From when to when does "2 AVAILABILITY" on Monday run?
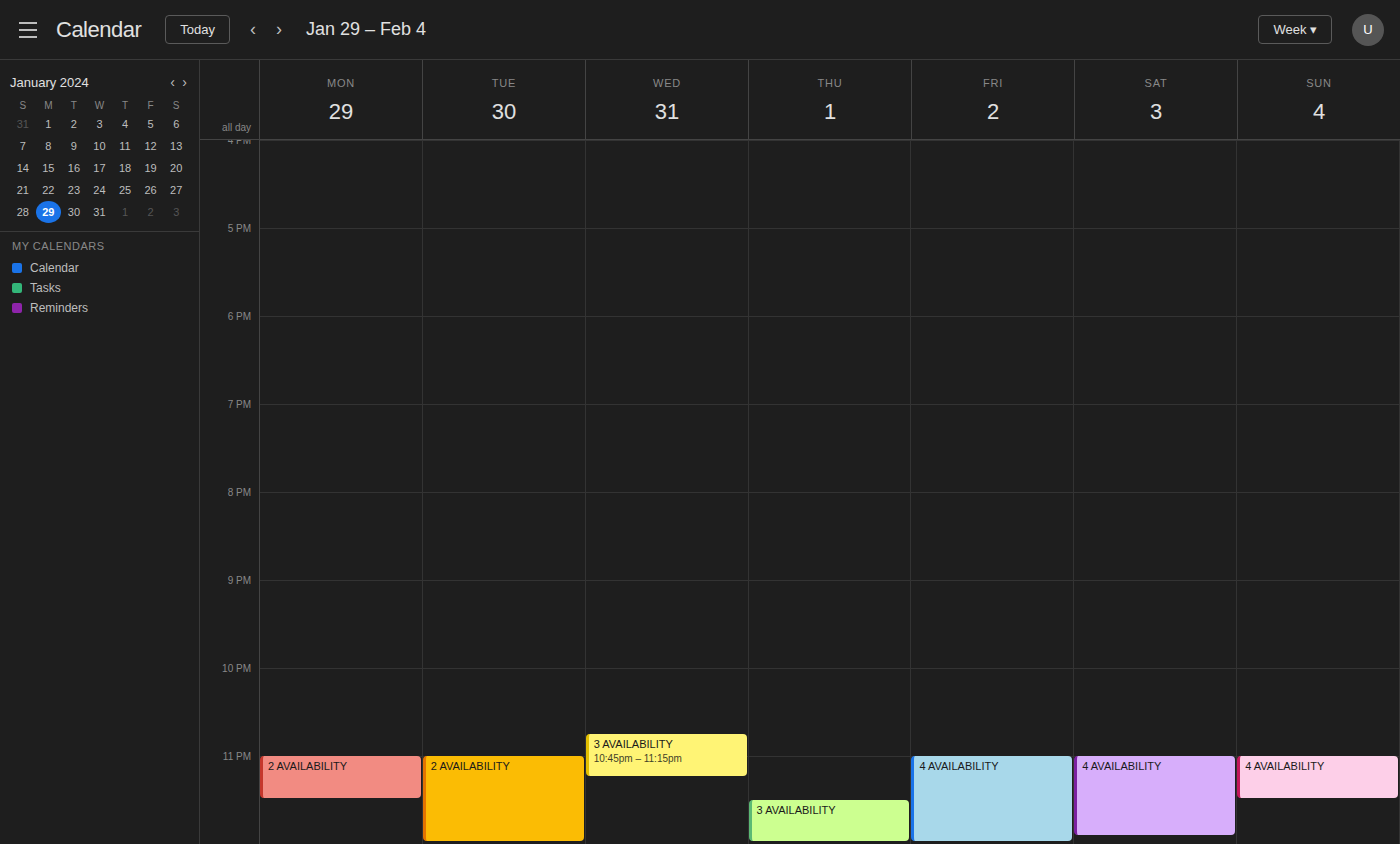
23:00 to 23:30